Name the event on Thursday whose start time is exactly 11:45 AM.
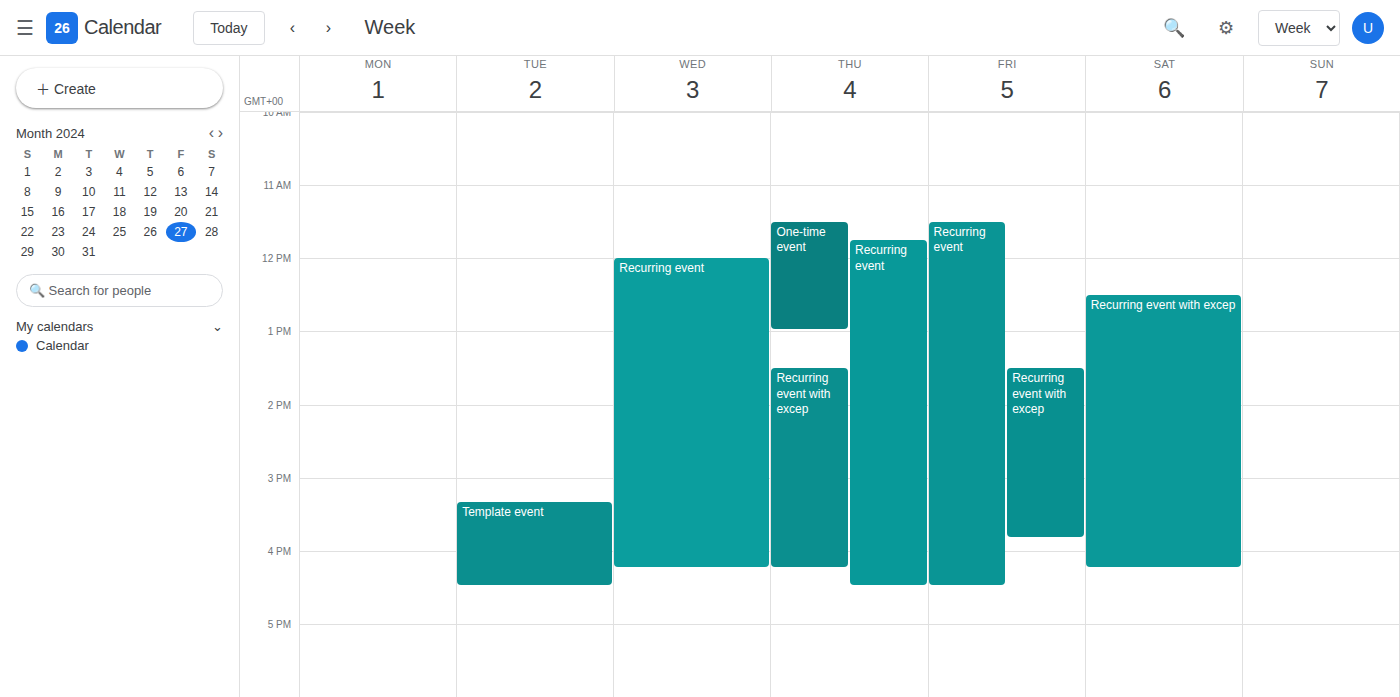
"Recurring event"